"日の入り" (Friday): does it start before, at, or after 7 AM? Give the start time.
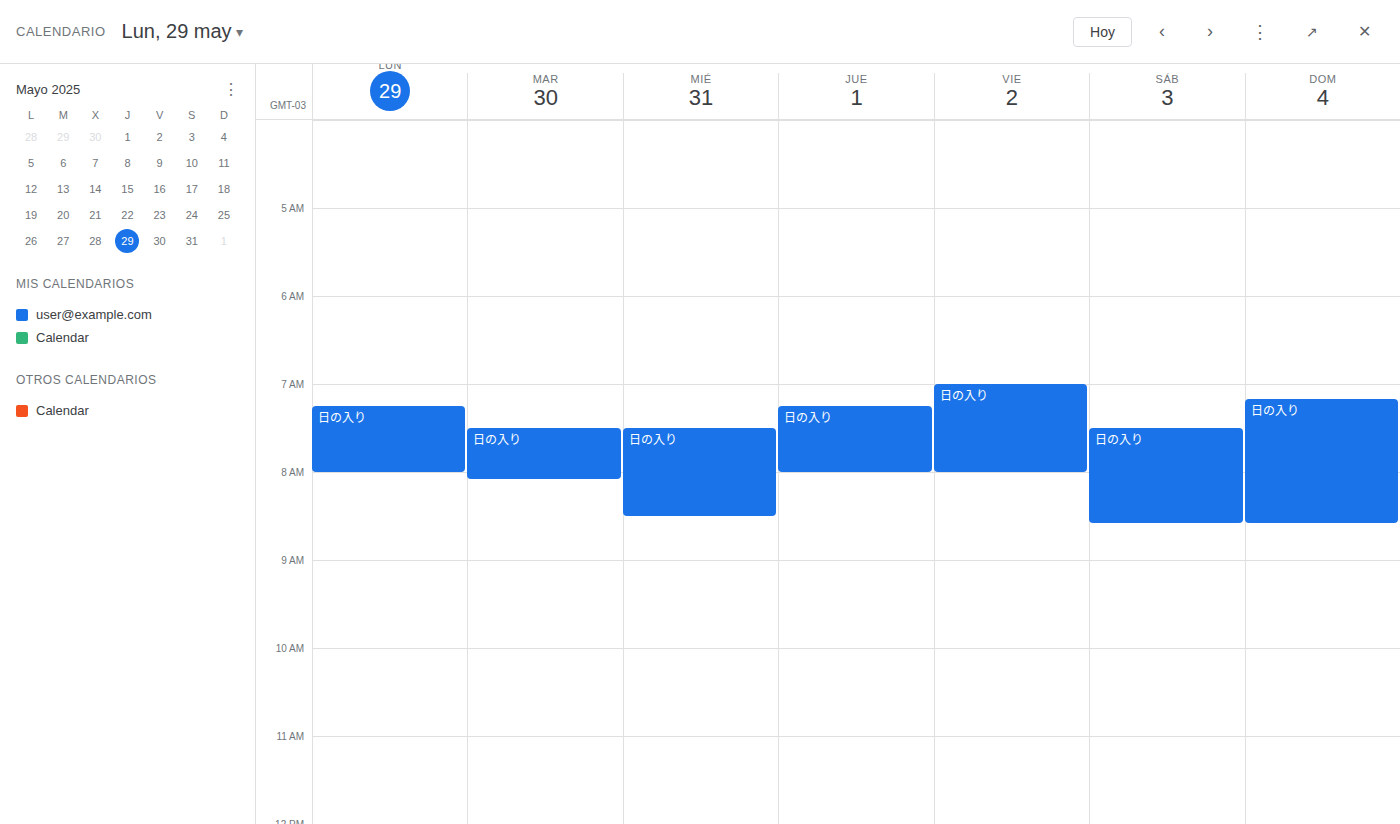
7:00 AM -- exactly at 7 AM, on the 7 AM line.